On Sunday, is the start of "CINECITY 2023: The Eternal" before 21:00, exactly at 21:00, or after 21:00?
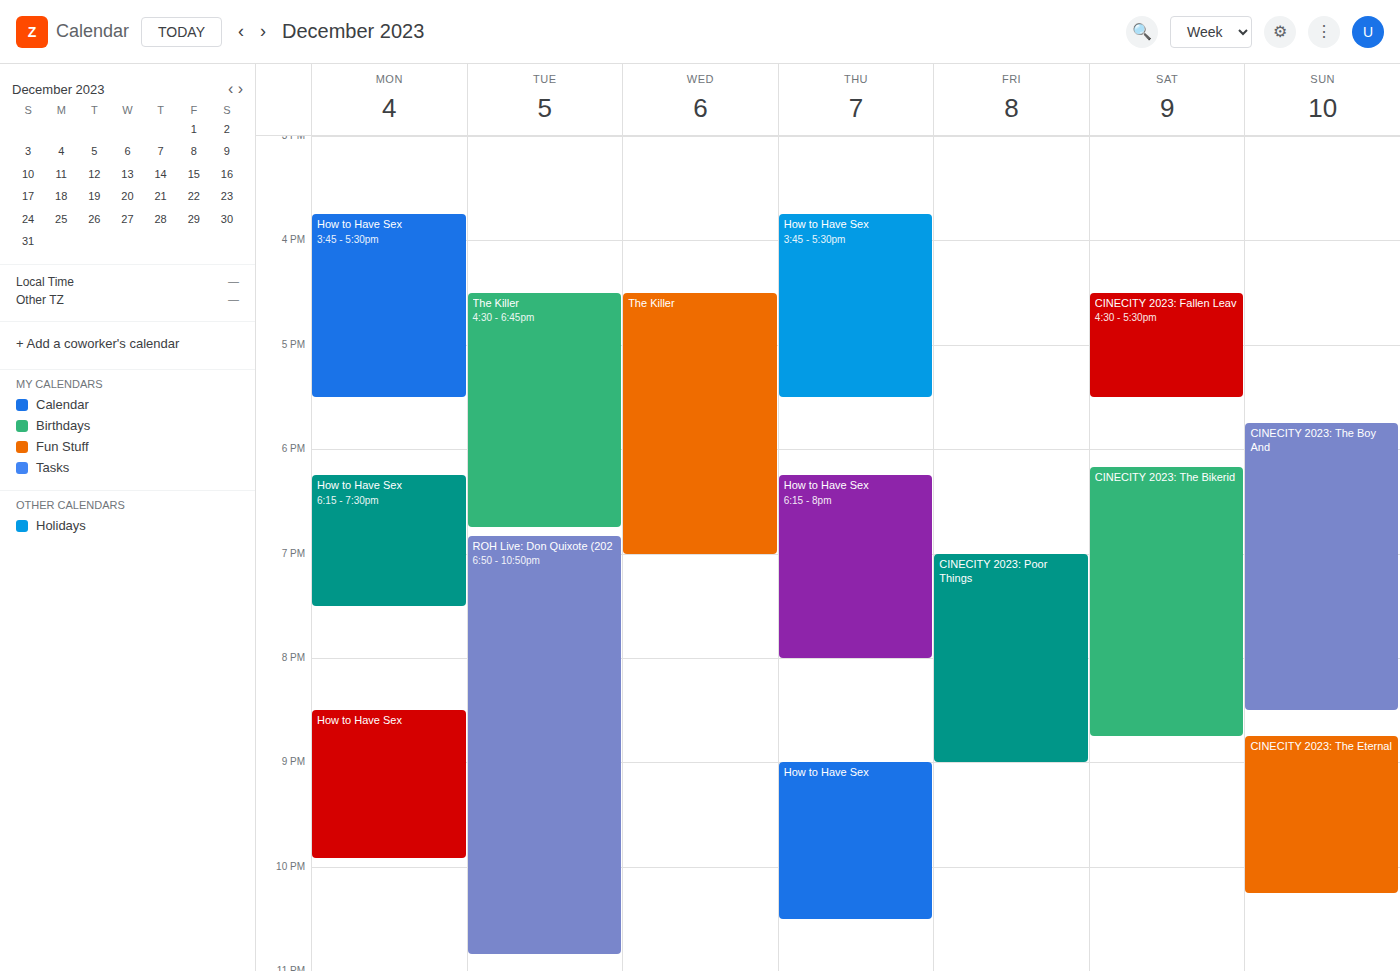
20:45 -- before 21:00, 15 minutes above the 21:00 line.